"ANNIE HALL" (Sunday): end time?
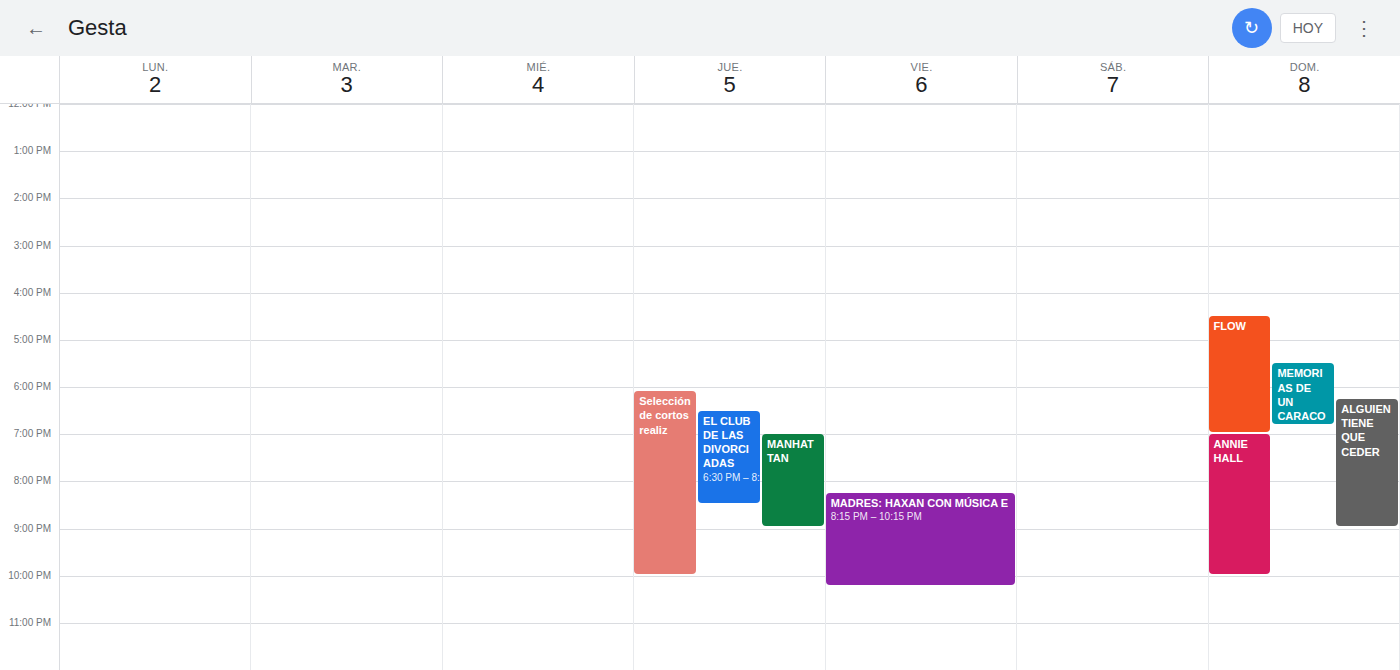
22:00